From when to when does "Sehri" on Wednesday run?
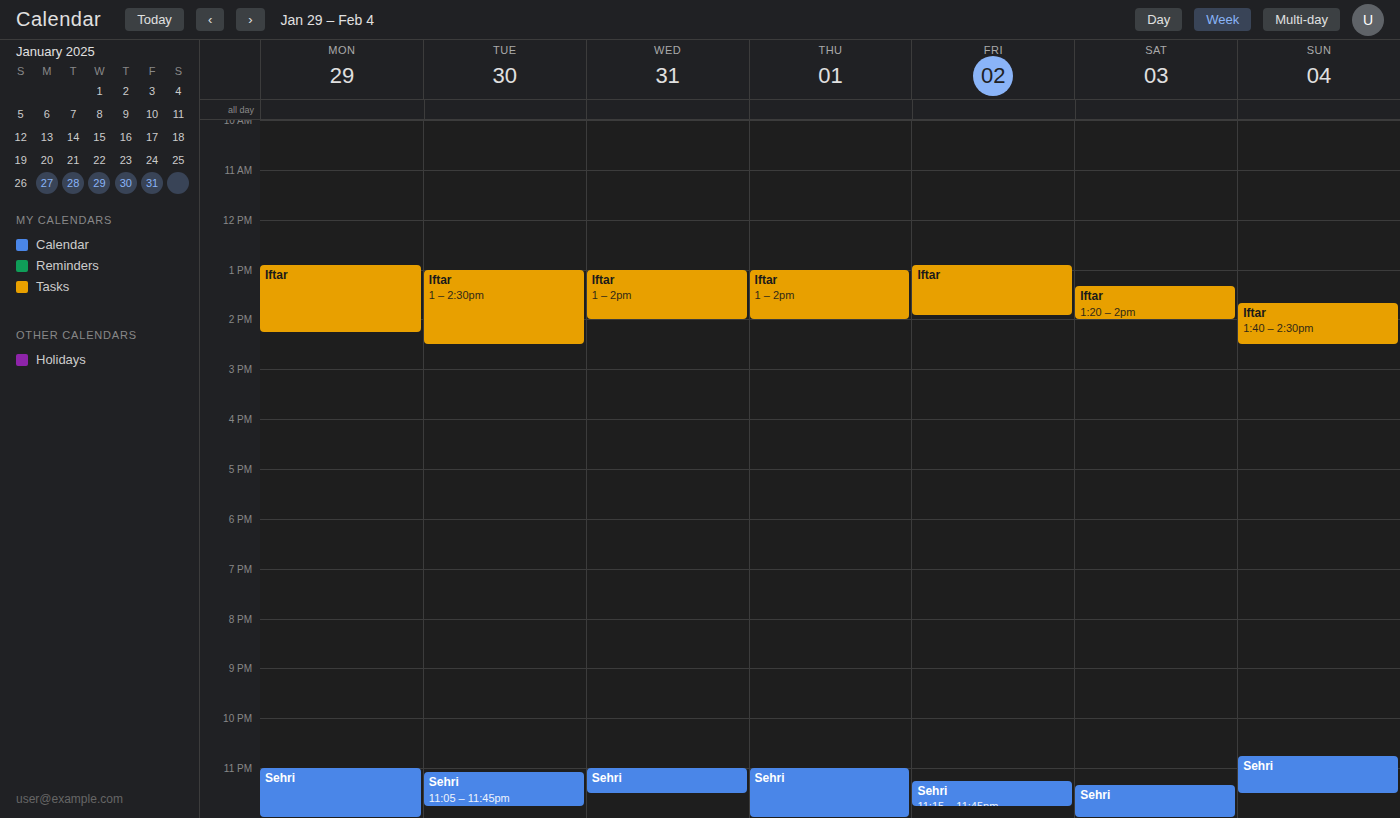
11:00 PM to 11:30 PM